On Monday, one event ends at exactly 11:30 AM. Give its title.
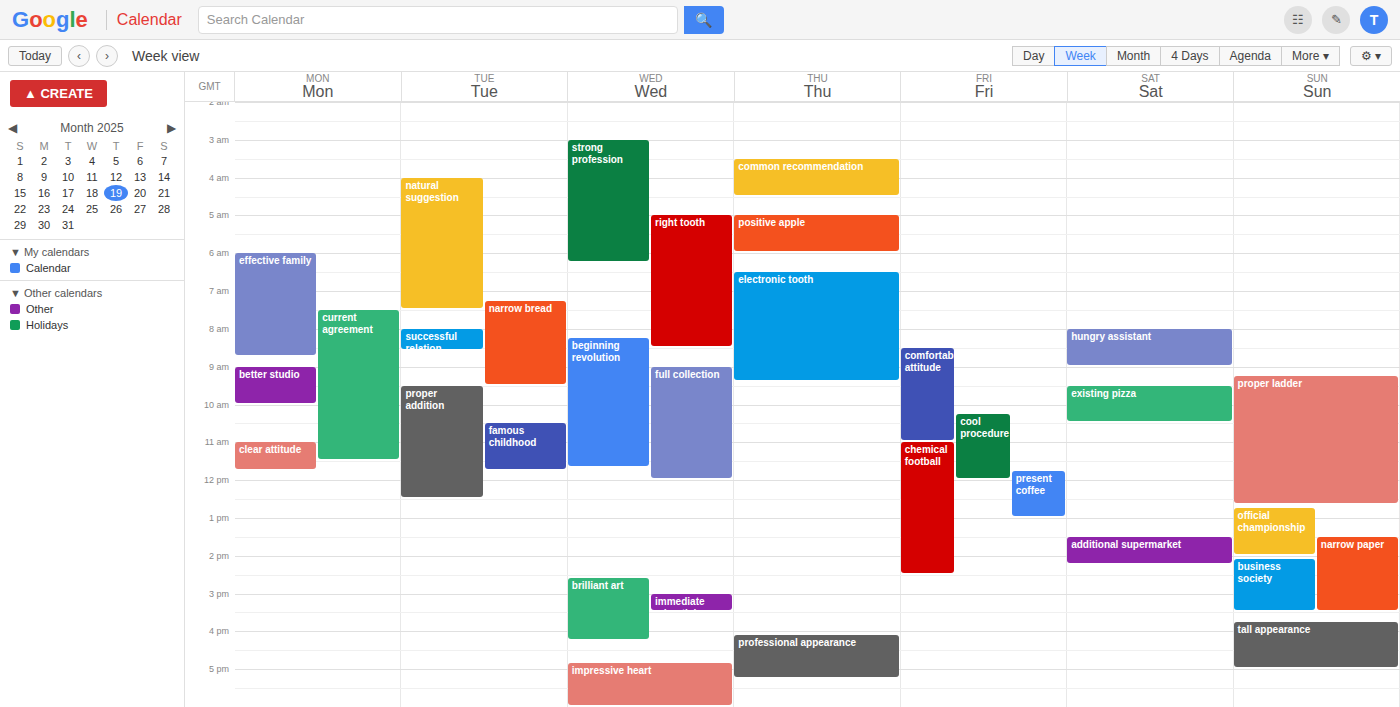
"current agreement"